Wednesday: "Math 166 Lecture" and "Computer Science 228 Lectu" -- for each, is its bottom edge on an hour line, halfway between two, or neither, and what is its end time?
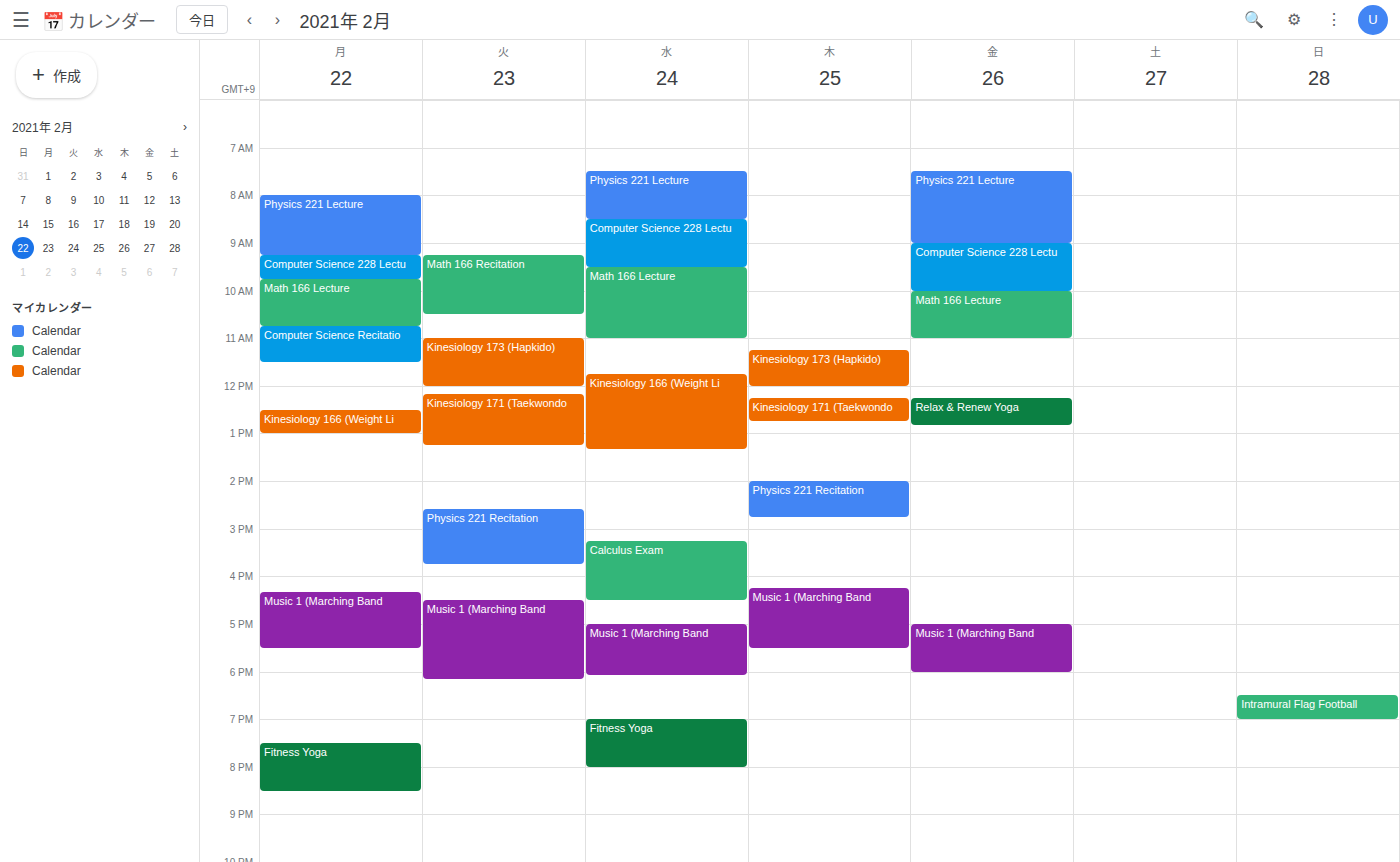
"Math 166 Lecture": 11:00 AM, exactly on the 11 AM line. "Computer Science 228 Lectu": 9:30 AM, halfway between the 9 AM and 10 AM lines.